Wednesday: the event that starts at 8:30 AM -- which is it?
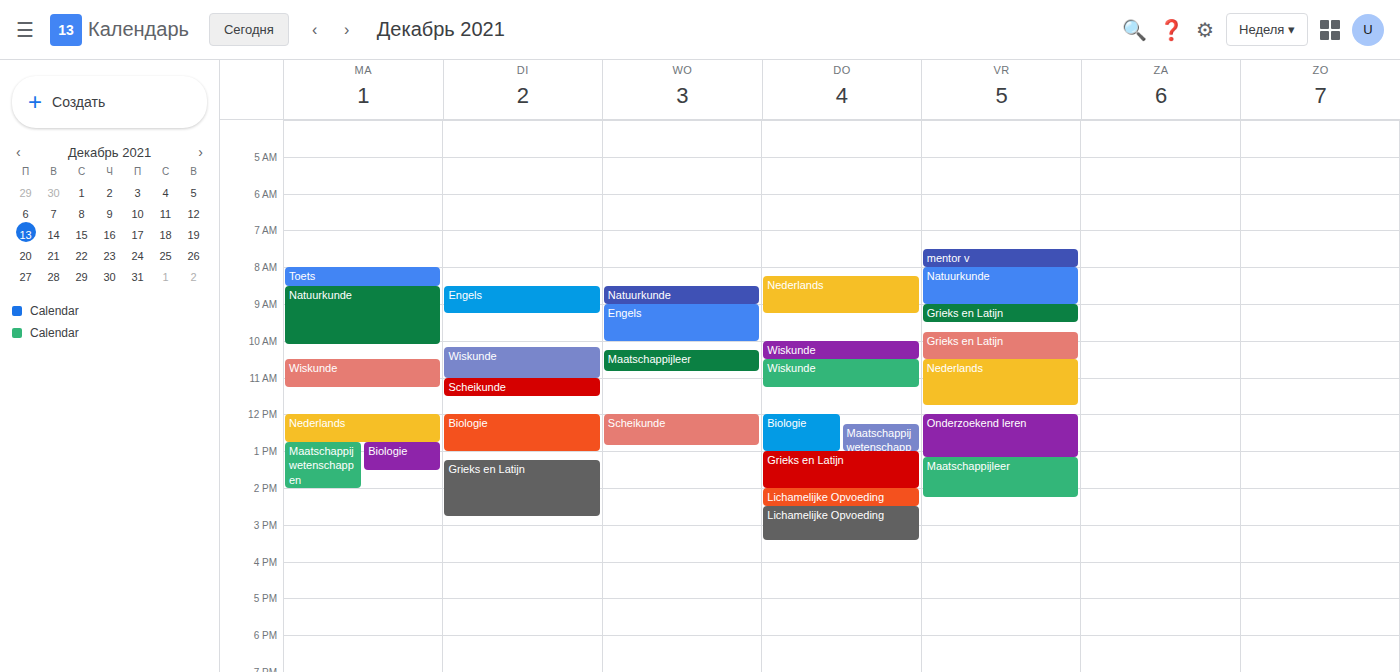
"Natuurkunde"